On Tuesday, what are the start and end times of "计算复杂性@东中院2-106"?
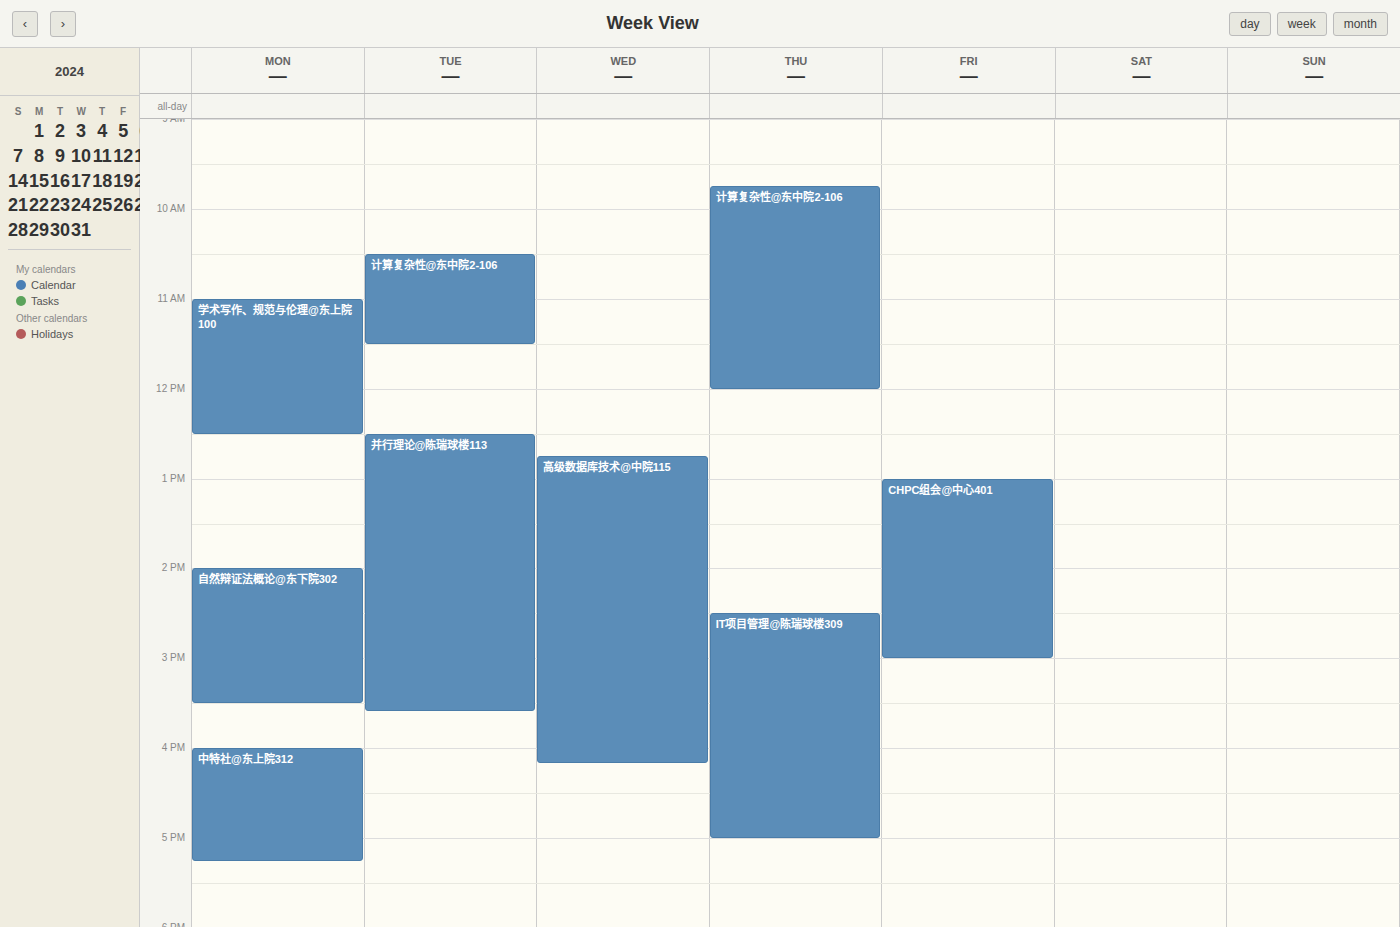
10:30 AM to 11:30 AM